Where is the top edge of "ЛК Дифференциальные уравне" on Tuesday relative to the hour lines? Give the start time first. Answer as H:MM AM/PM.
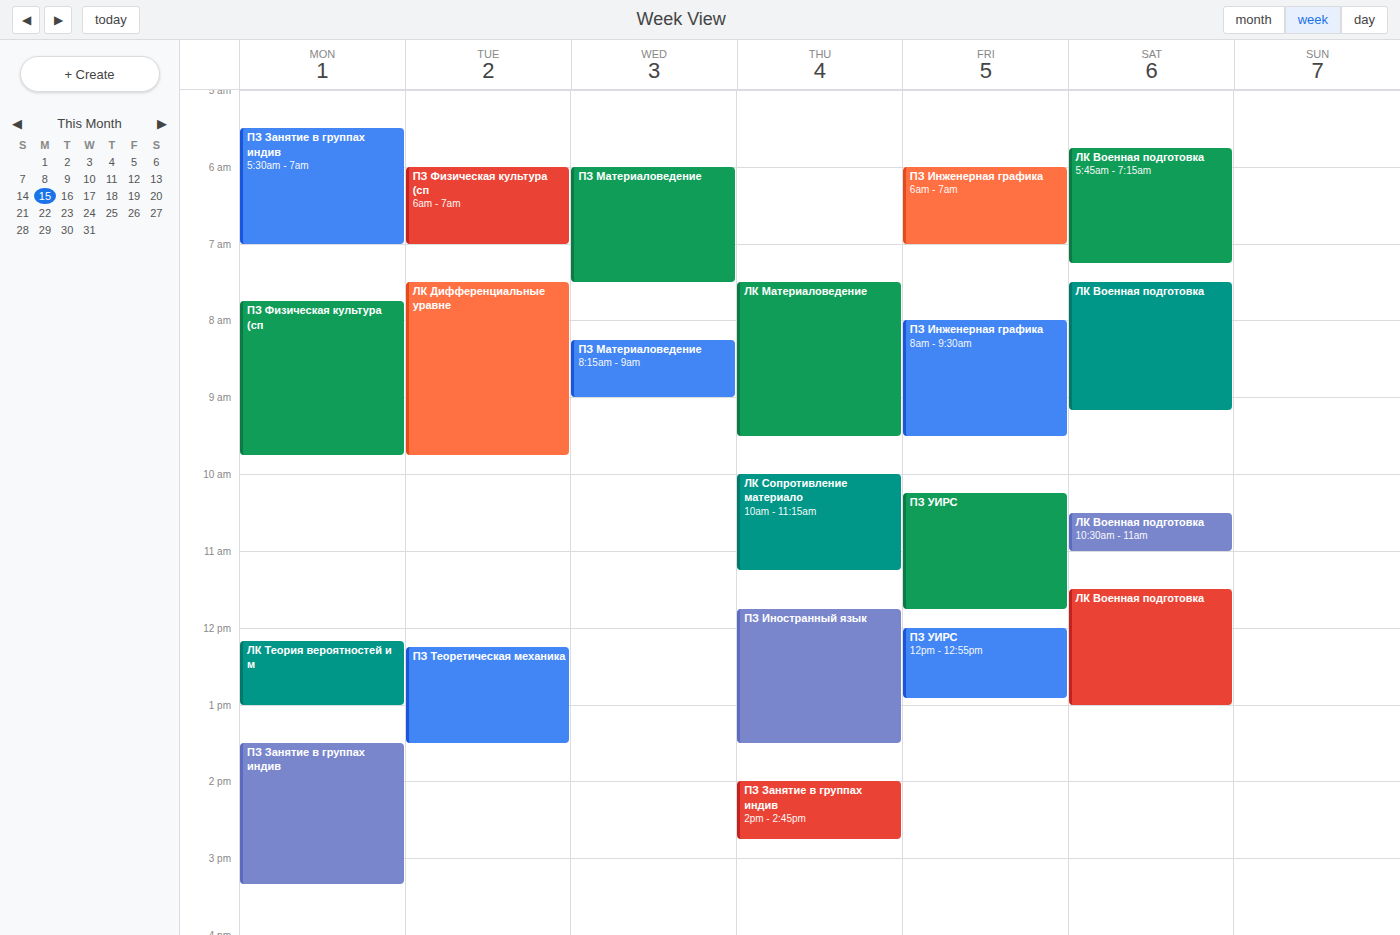
7:30 AM -- halfway between the 7 AM and 8 AM lines.